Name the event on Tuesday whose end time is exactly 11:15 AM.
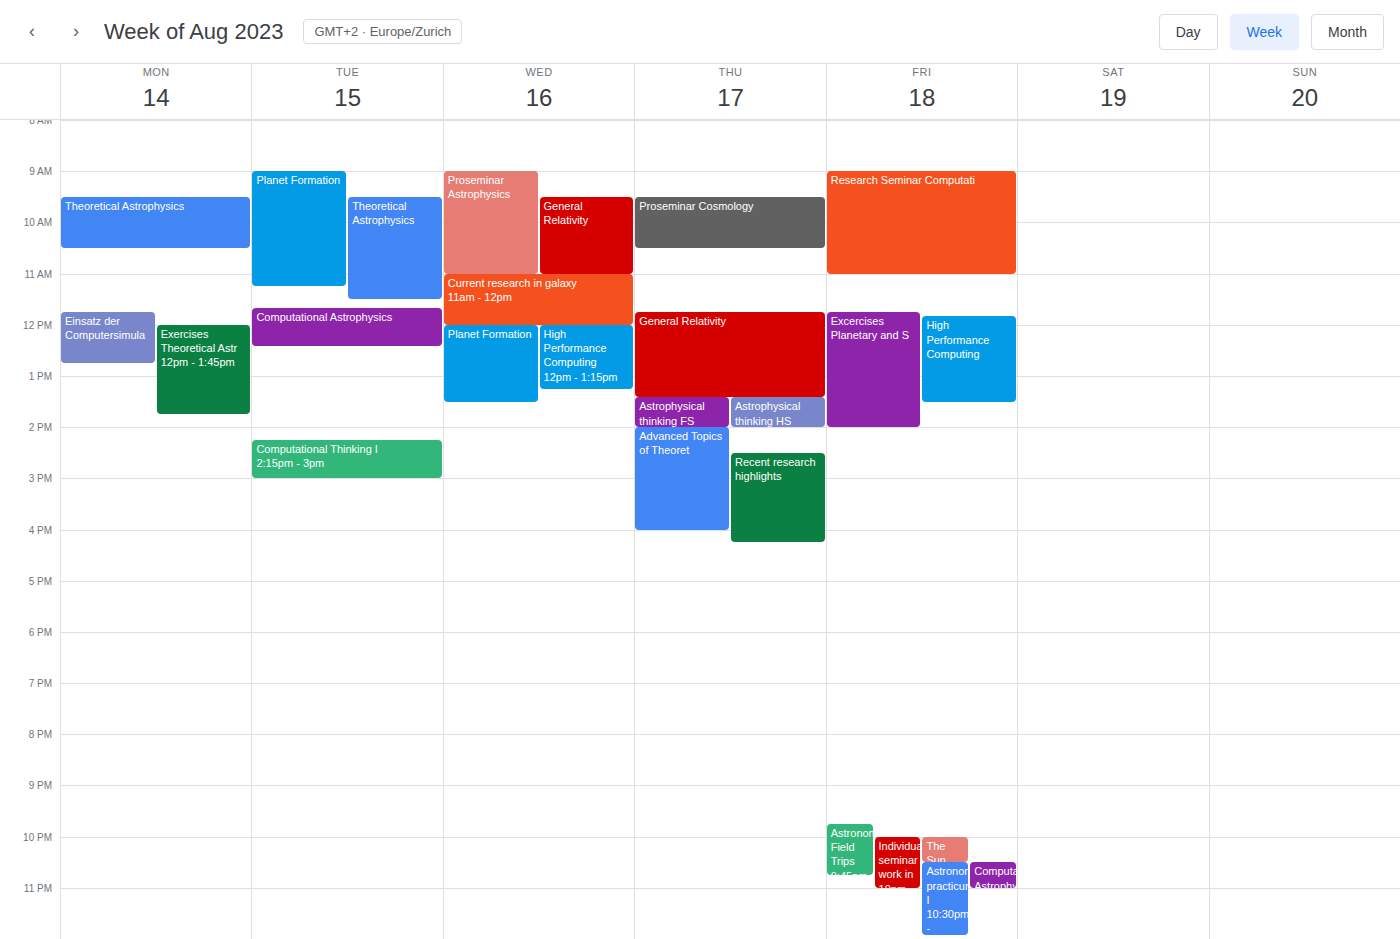
"Planet Formation"